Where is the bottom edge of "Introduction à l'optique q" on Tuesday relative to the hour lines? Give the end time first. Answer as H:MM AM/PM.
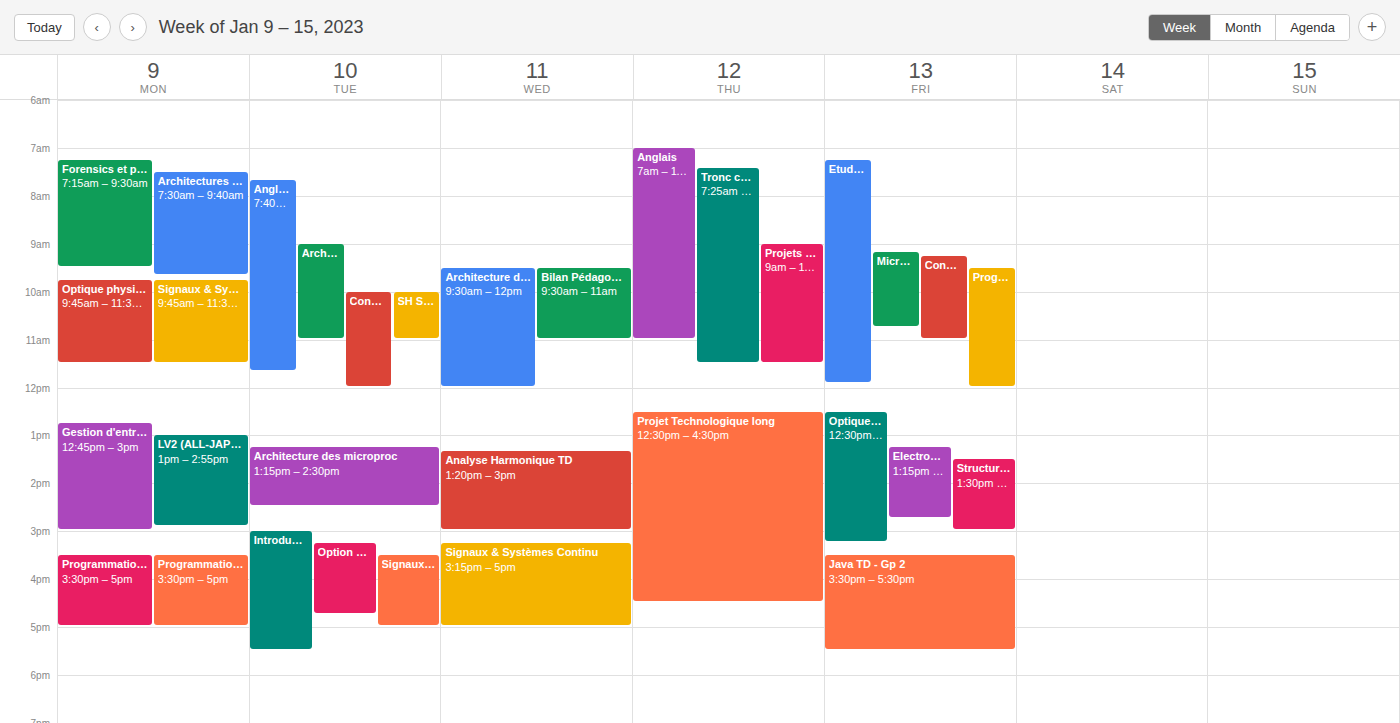
5:30 PM -- halfway between the 5 PM and 6 PM lines.